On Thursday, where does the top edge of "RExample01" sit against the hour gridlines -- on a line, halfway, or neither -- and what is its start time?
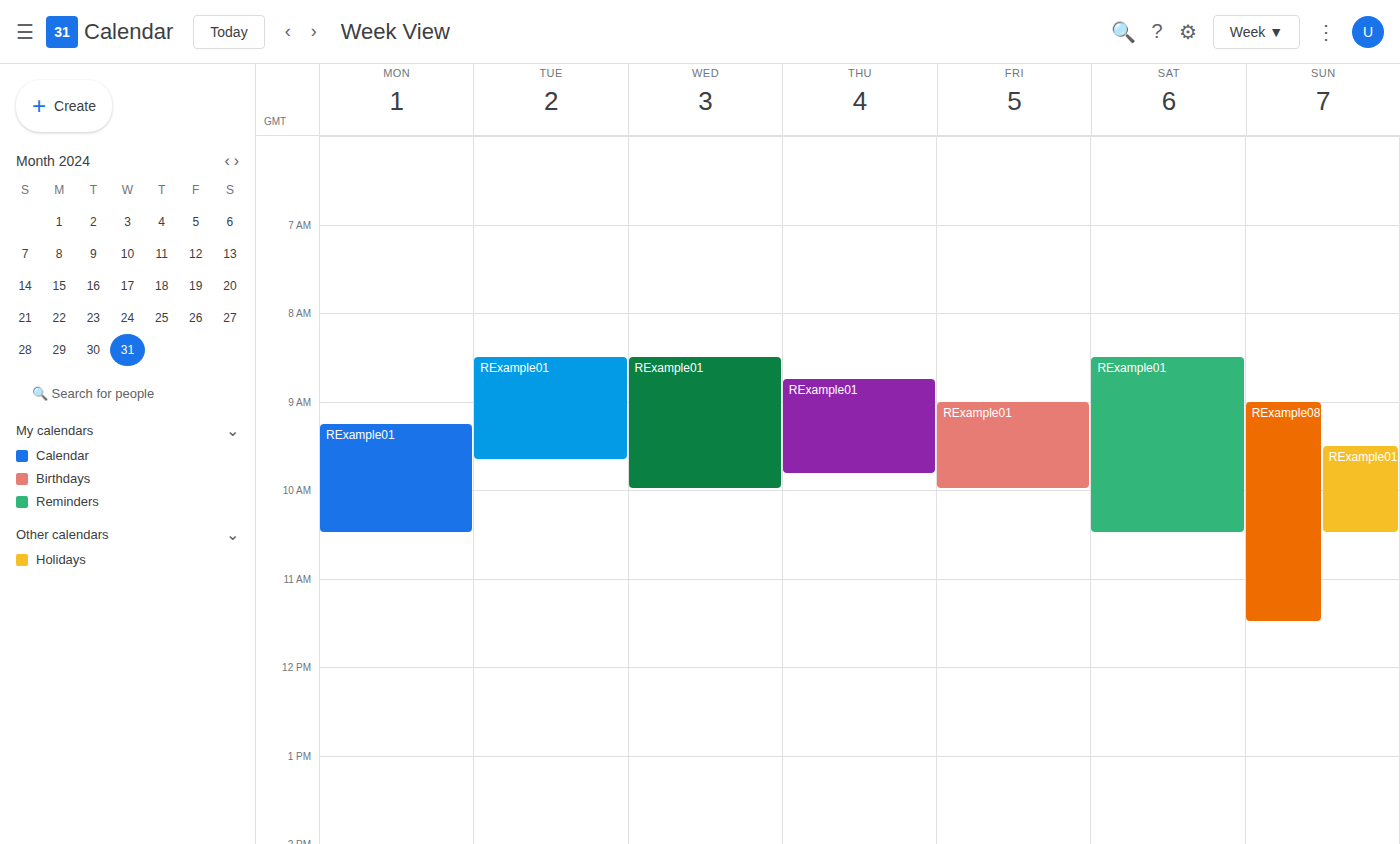
08:45 -- neither: three quarters of the way from the 08:00 line to the 09:00 line.